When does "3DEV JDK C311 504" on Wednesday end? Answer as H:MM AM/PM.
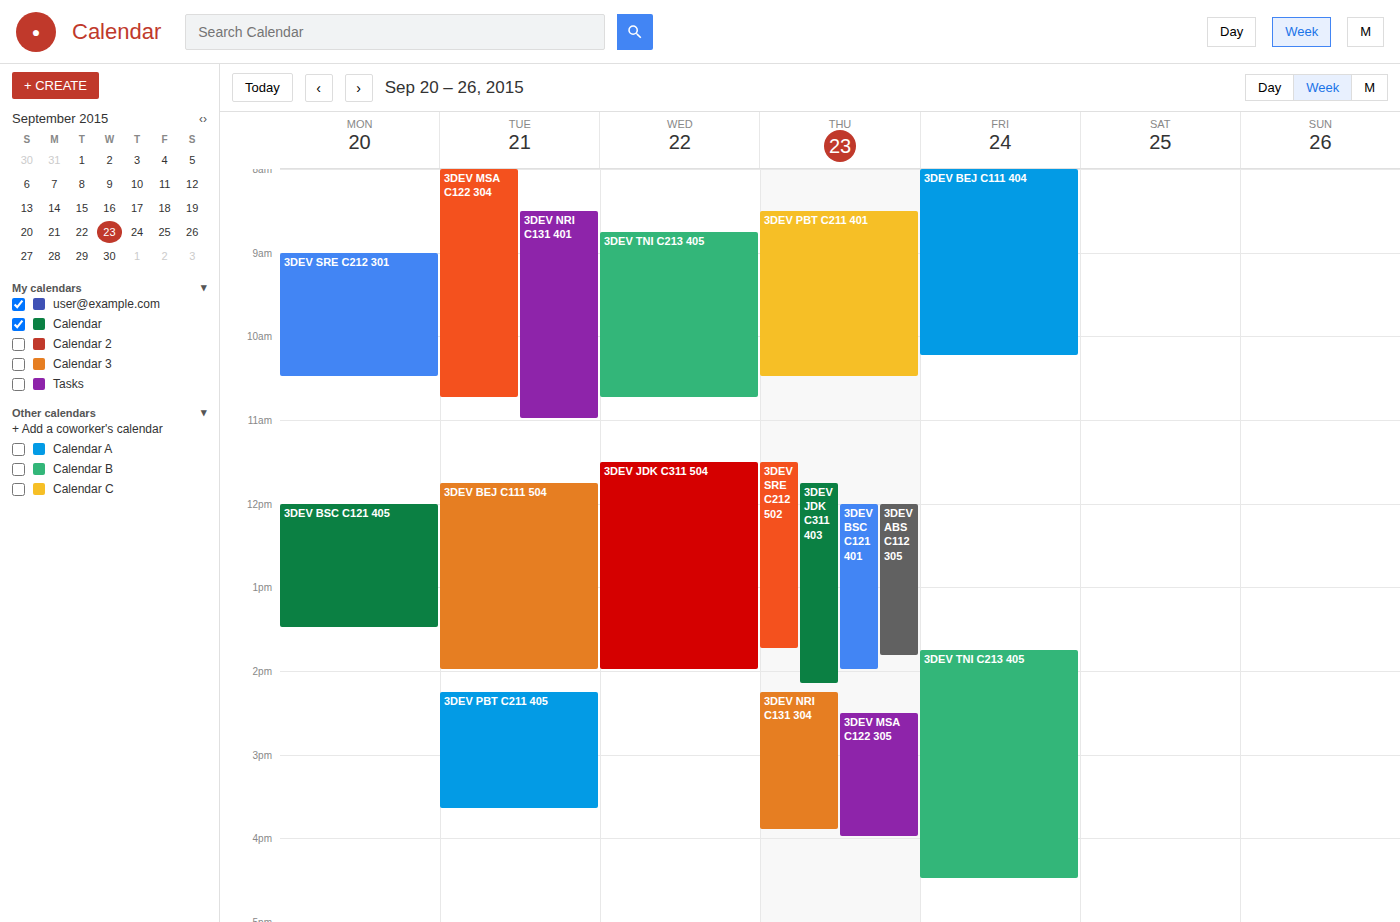
2:00 PM